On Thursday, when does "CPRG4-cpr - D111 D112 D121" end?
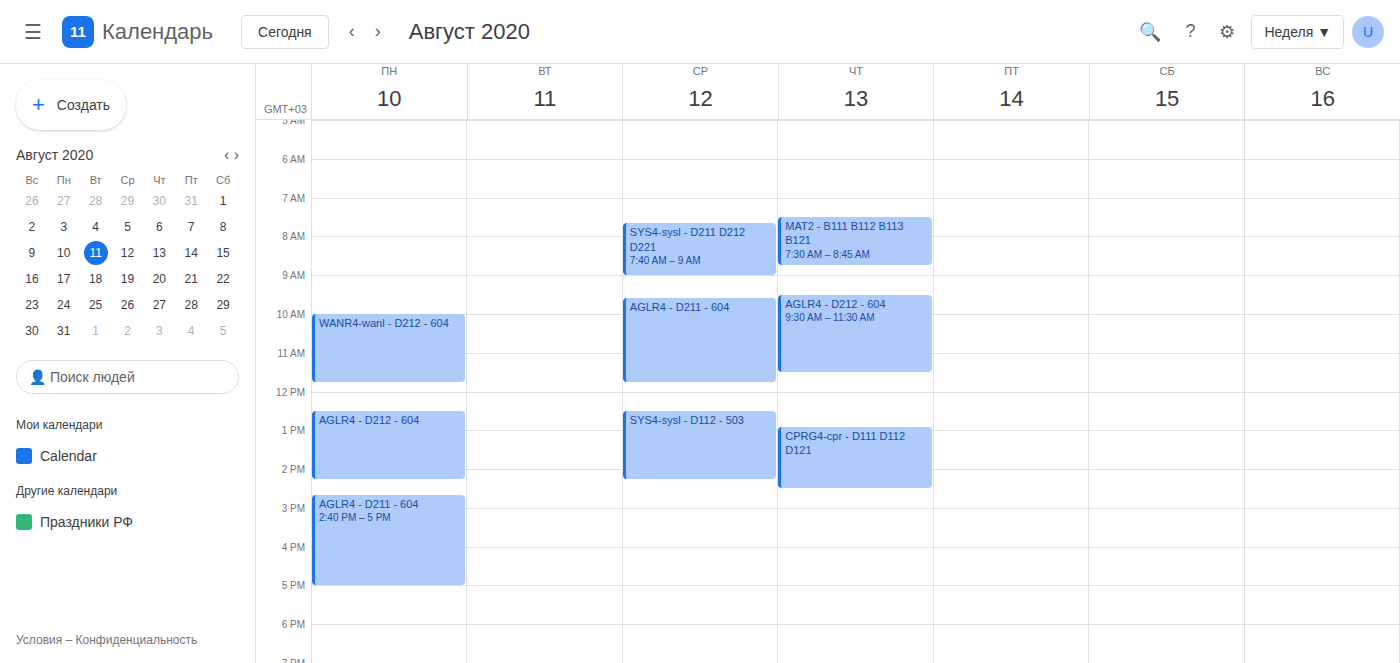
2:30 PM